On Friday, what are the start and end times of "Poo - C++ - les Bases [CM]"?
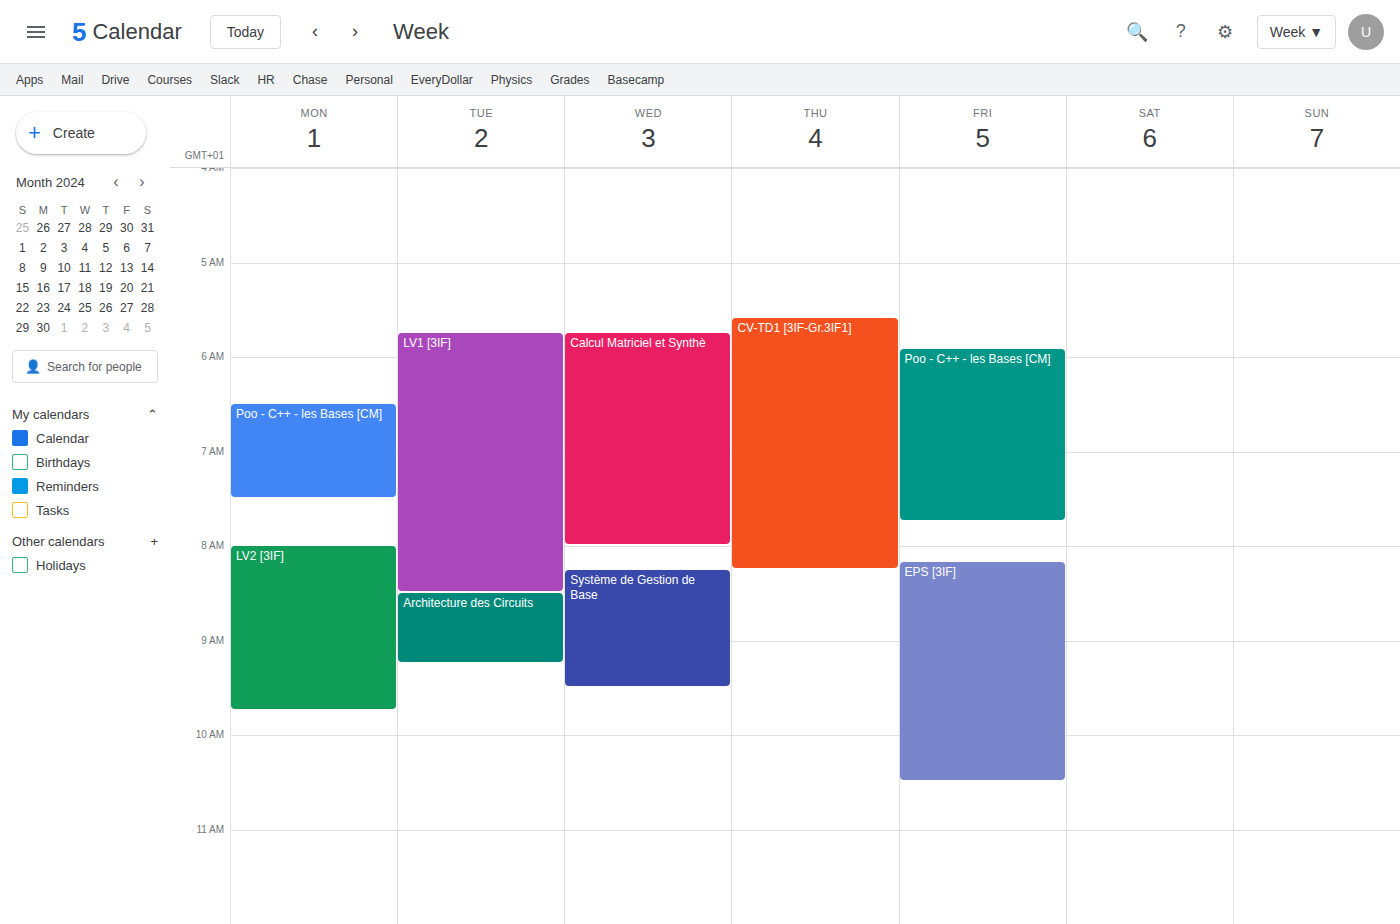
5:55 AM to 7:45 AM